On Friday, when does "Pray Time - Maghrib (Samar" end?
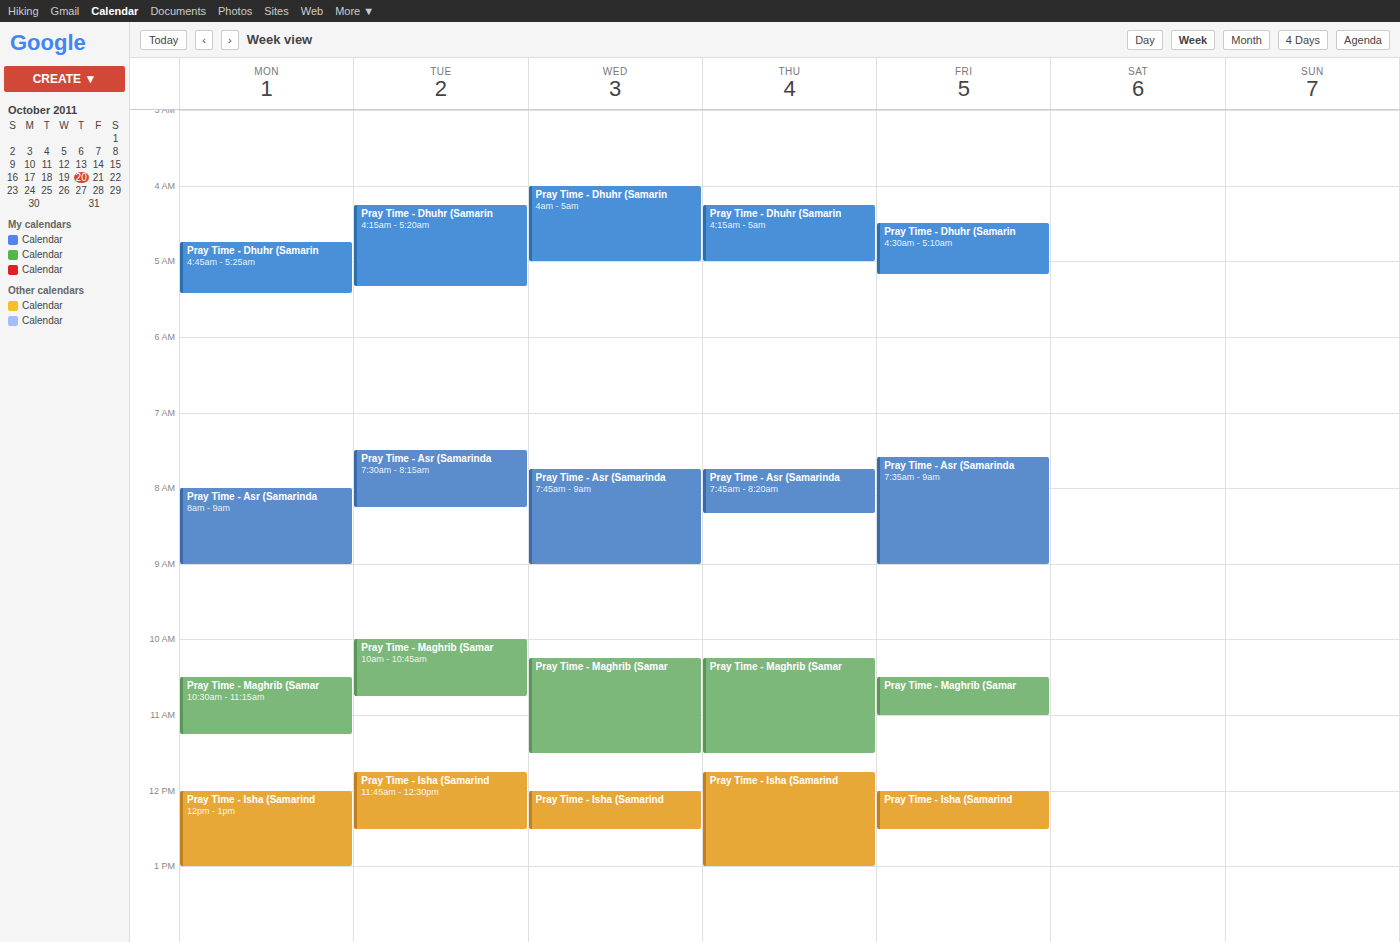
11:00 AM